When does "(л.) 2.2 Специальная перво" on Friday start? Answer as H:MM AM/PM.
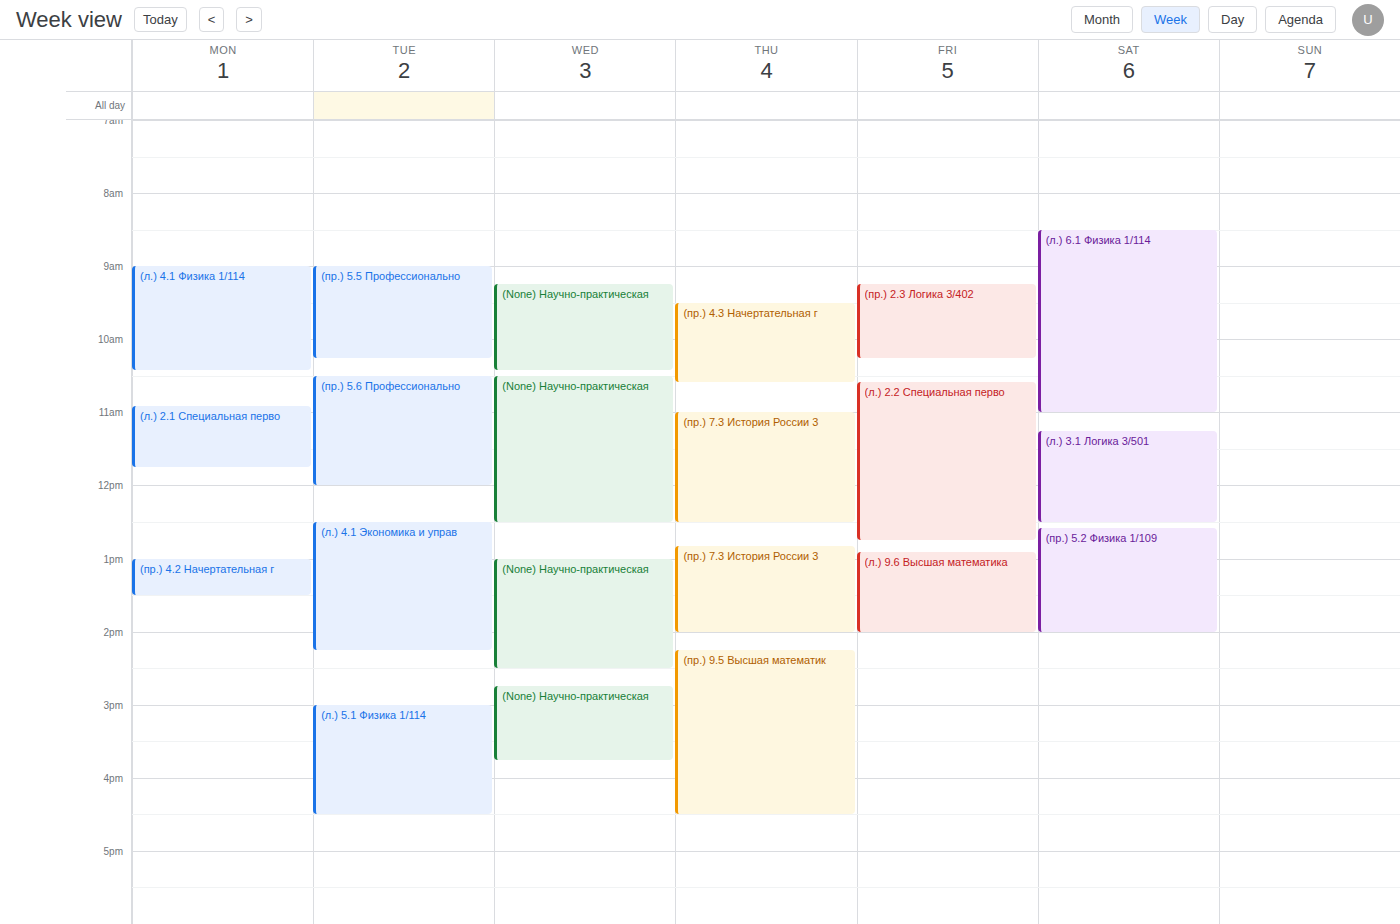
10:35 AM